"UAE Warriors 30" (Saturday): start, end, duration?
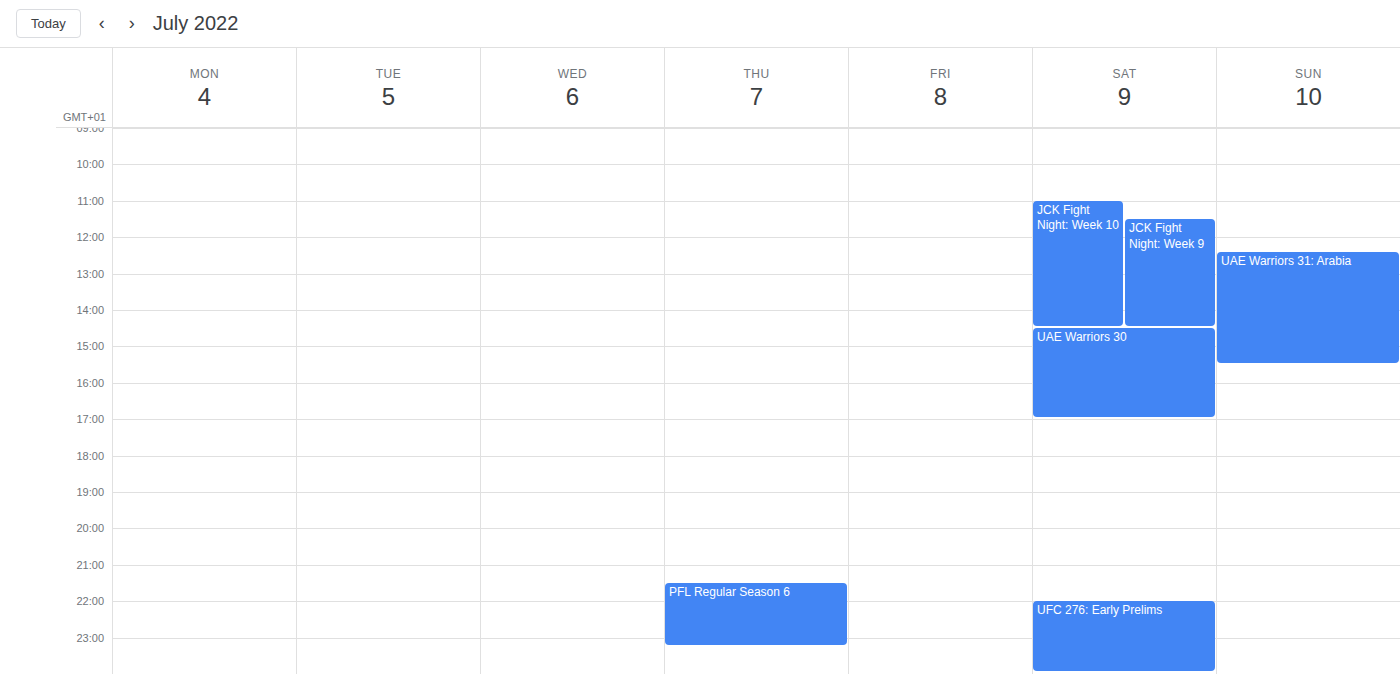
2:30 PM to 5:00 PM, 2 hours 30 minutes